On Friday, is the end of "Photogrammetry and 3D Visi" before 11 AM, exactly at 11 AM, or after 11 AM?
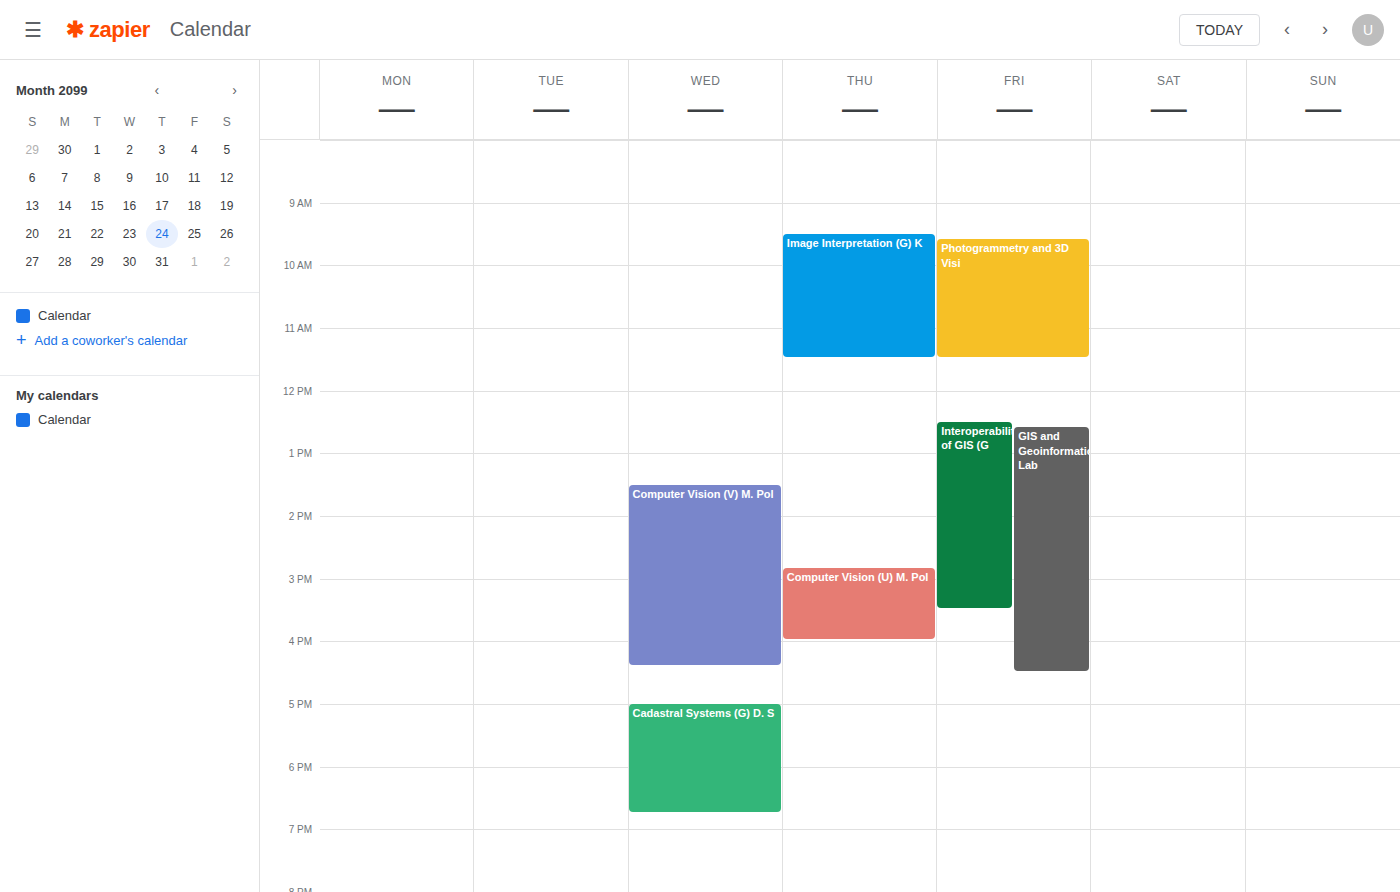
11:30 AM -- after 11 AM, 30 minutes below the 11 AM line.